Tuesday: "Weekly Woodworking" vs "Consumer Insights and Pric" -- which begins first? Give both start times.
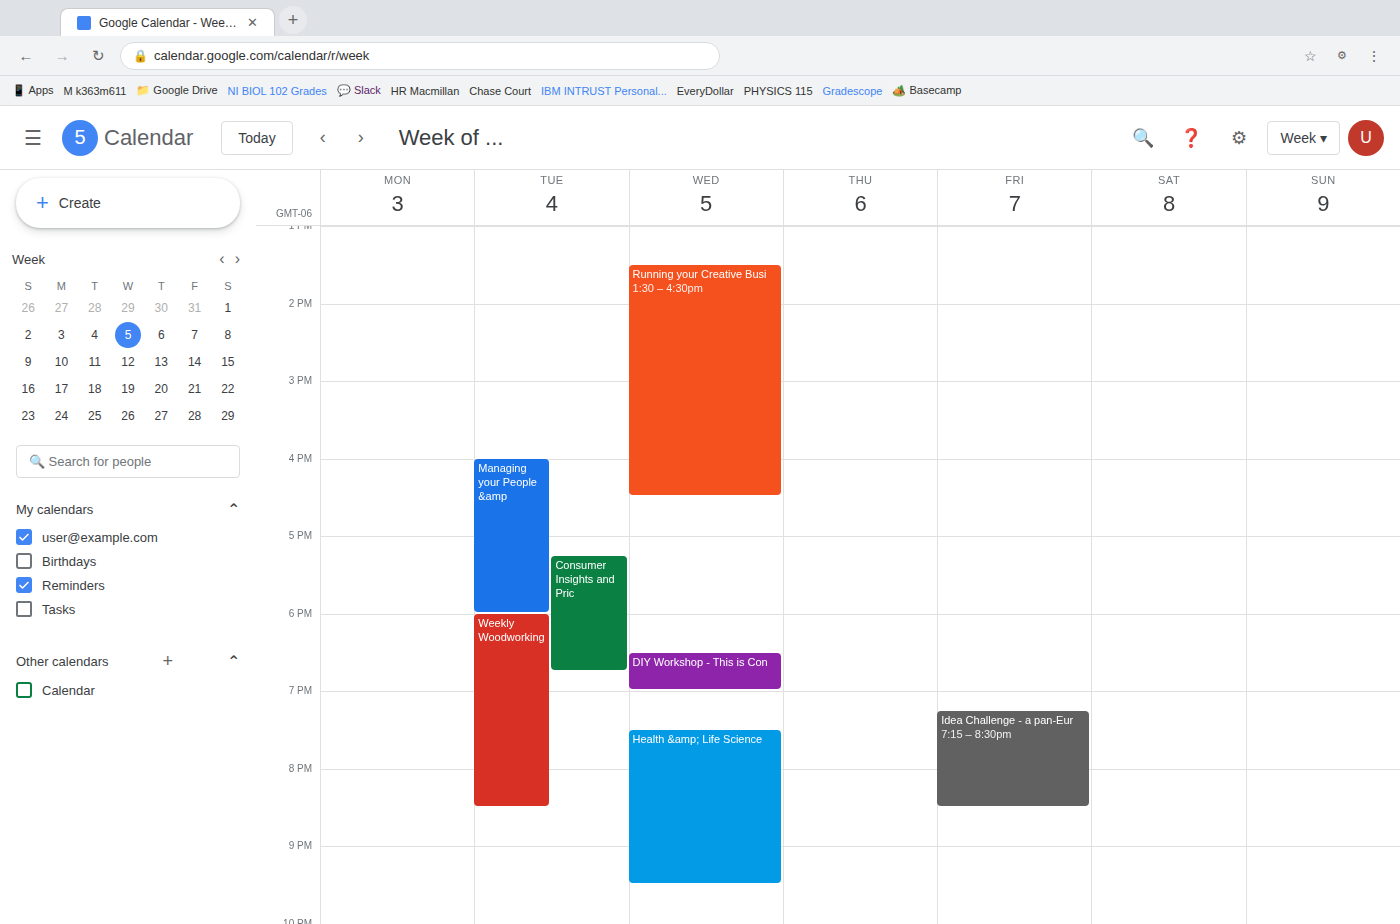
"Consumer Insights and Pric" 5:15 PM; "Weekly Woodworking" 6:00 PM.